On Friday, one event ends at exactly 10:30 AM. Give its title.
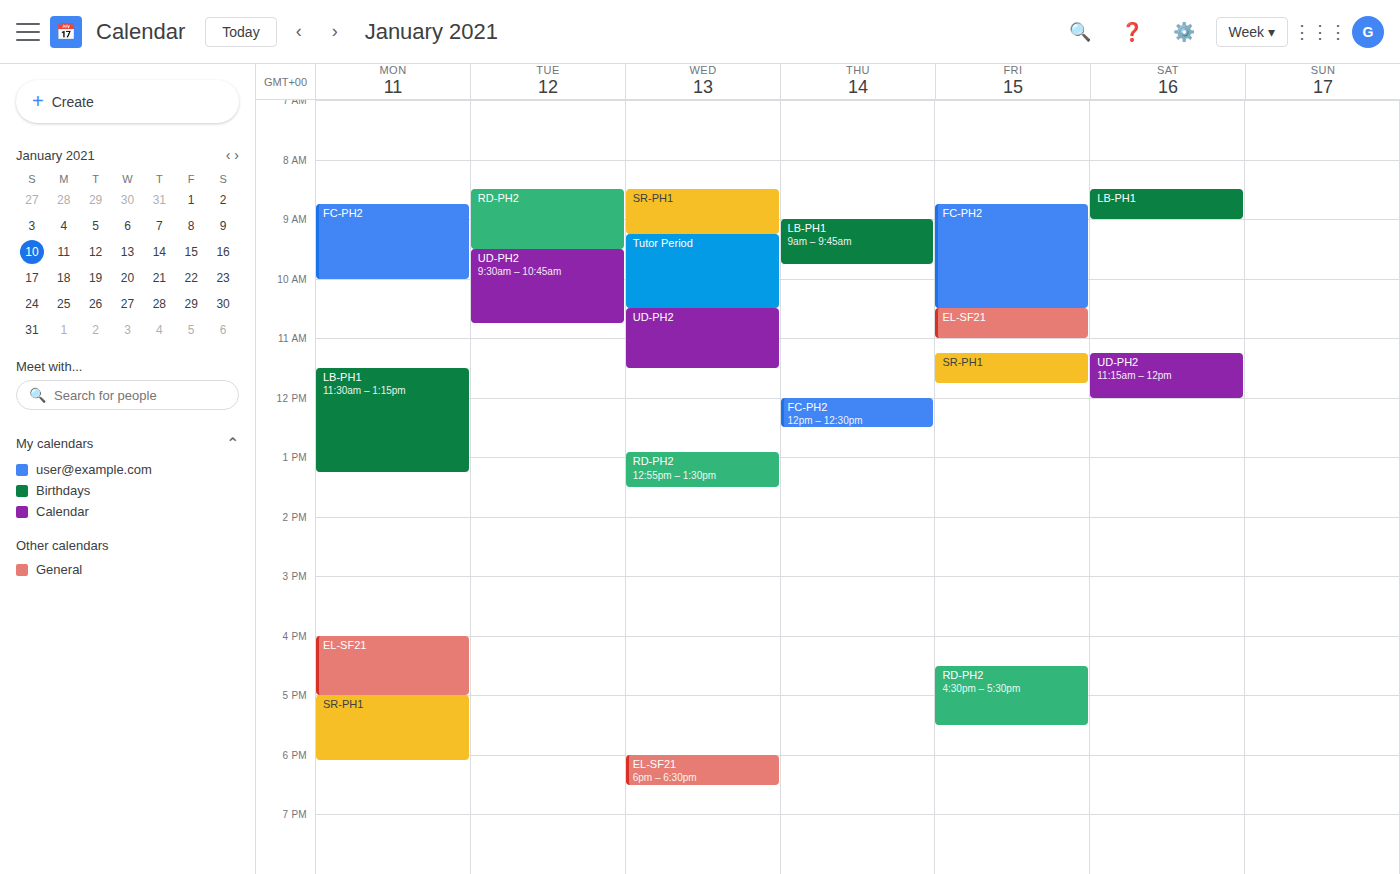
"FC-PH2"